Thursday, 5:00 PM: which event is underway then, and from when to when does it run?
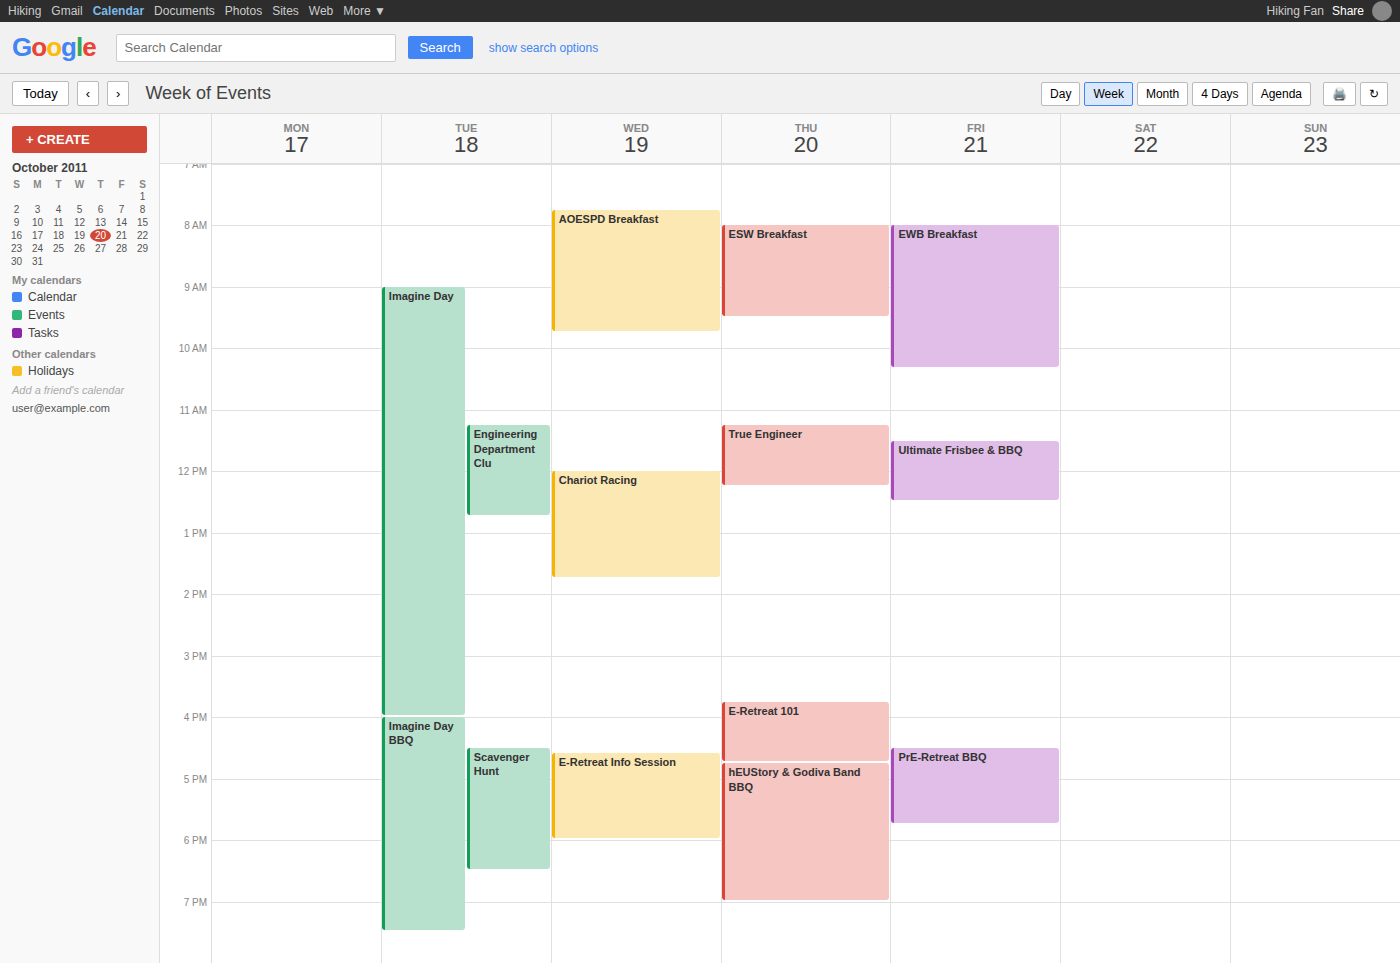
"hEUStory & Godiva Band BBQ", 4:45 PM to 7:00 PM